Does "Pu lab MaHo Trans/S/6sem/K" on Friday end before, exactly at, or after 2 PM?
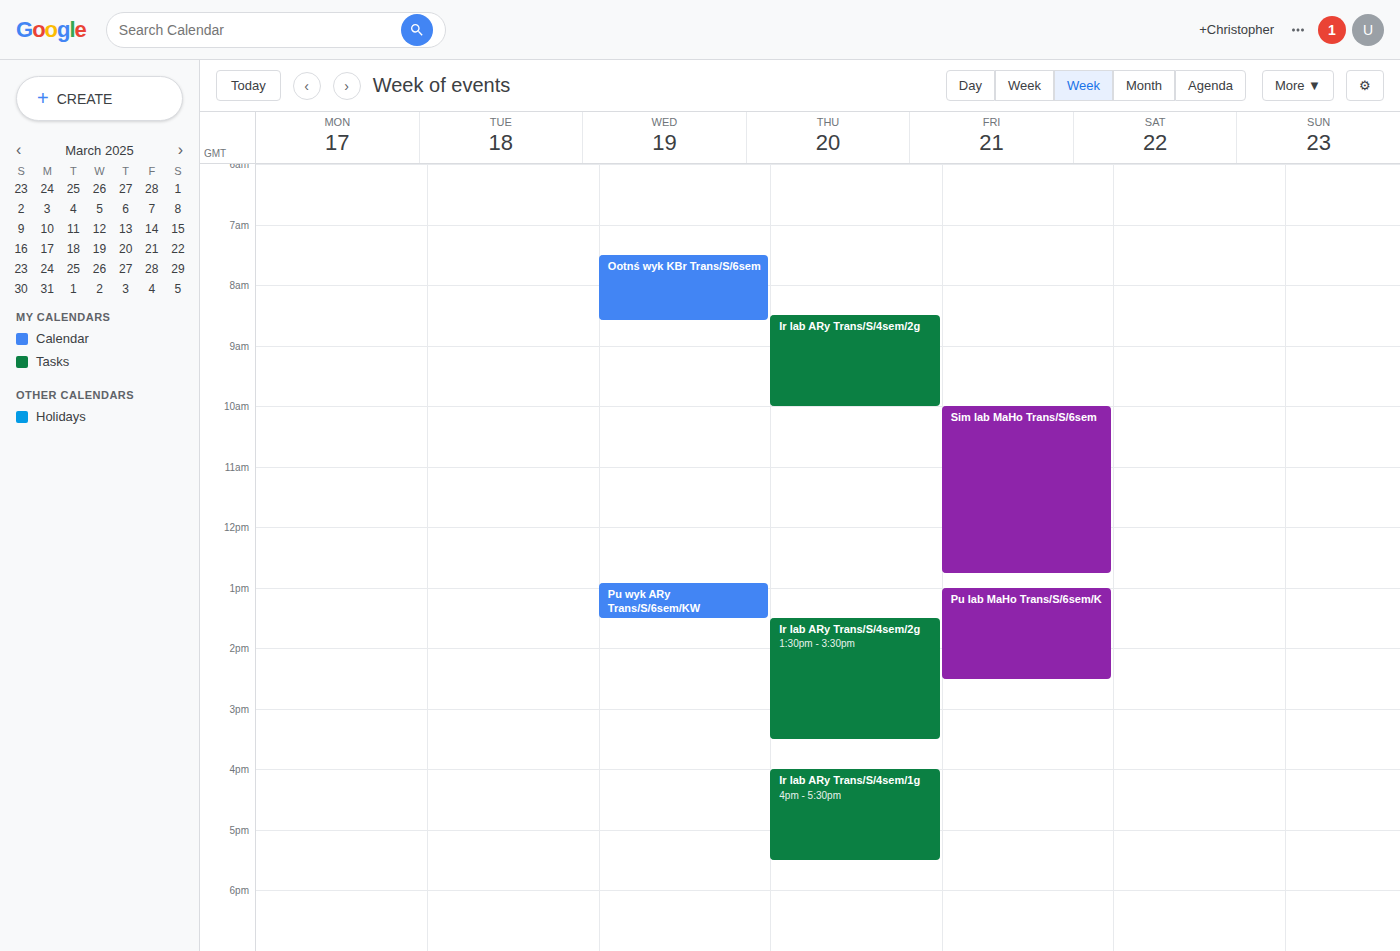
2:30 PM -- after 2 PM, 30 minutes below the 2 PM line.